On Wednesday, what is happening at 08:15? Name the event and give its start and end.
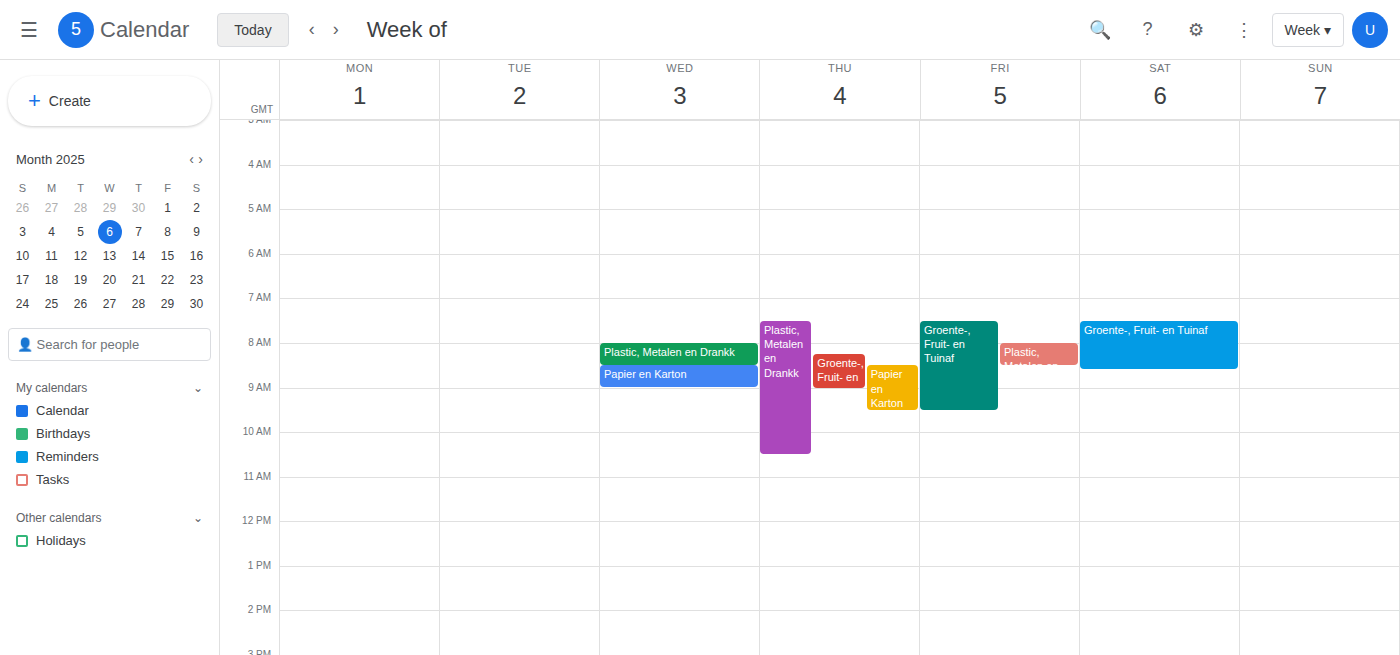
"Plastic, Metalen en Drankk", 08:00 to 08:30